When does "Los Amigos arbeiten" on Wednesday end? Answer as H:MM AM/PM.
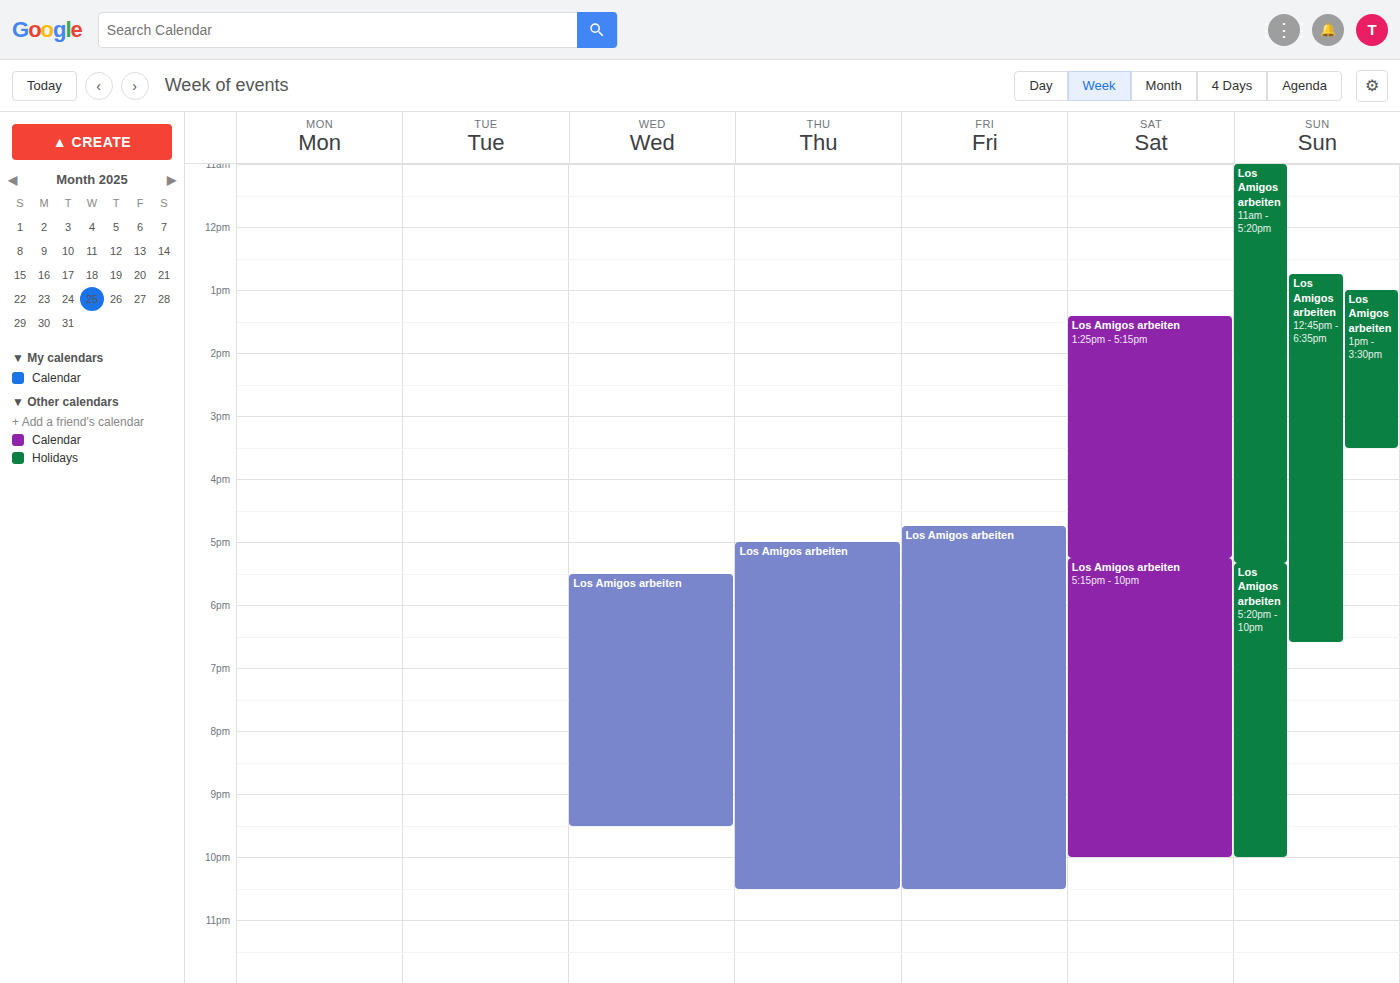
9:30 PM